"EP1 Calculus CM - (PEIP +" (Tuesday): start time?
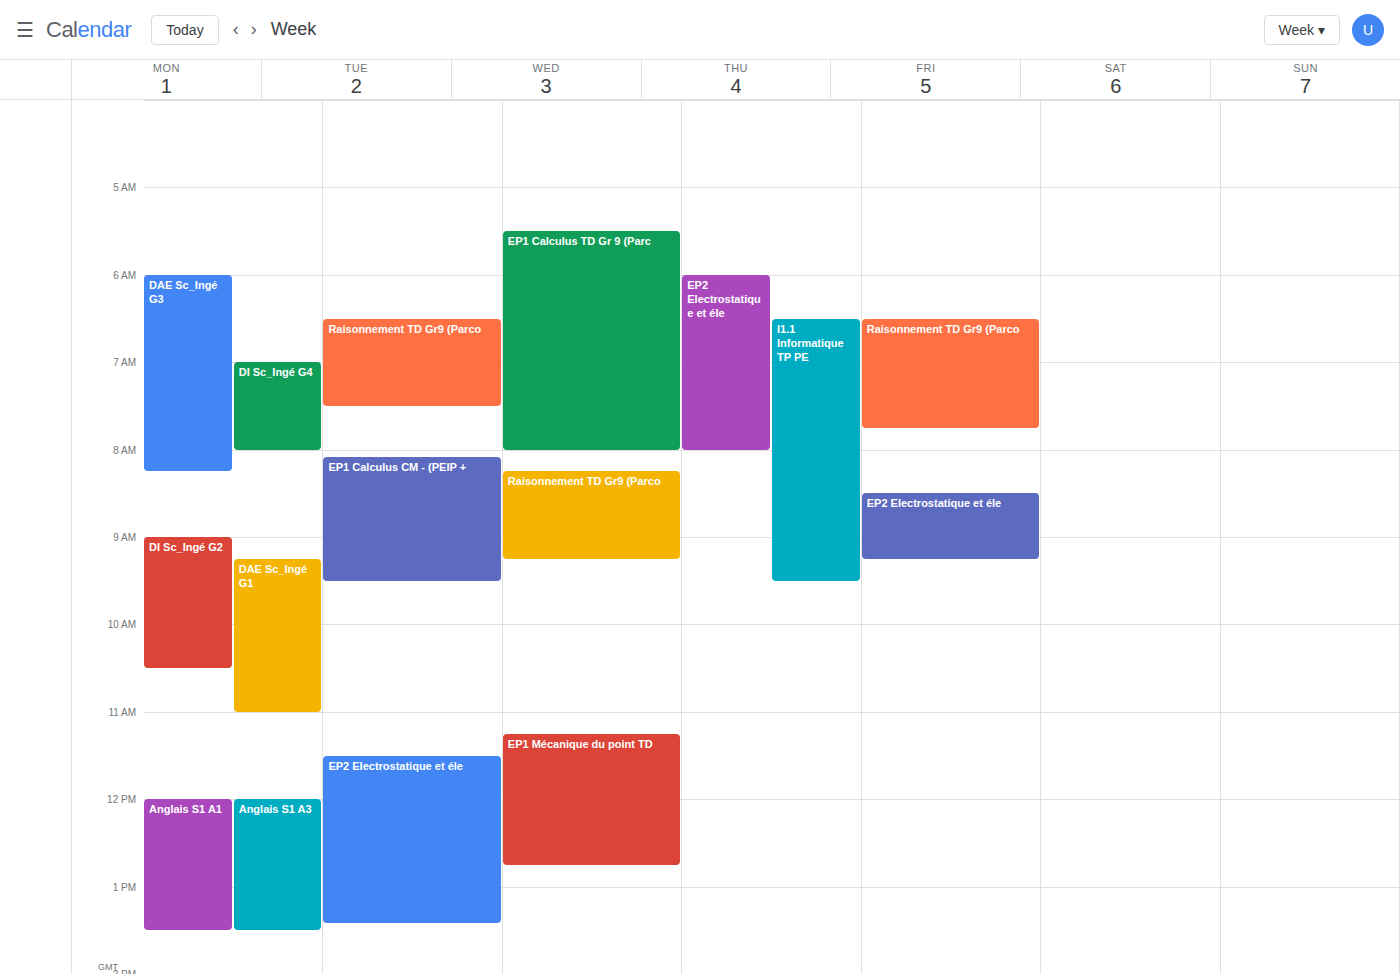
8:05 AM